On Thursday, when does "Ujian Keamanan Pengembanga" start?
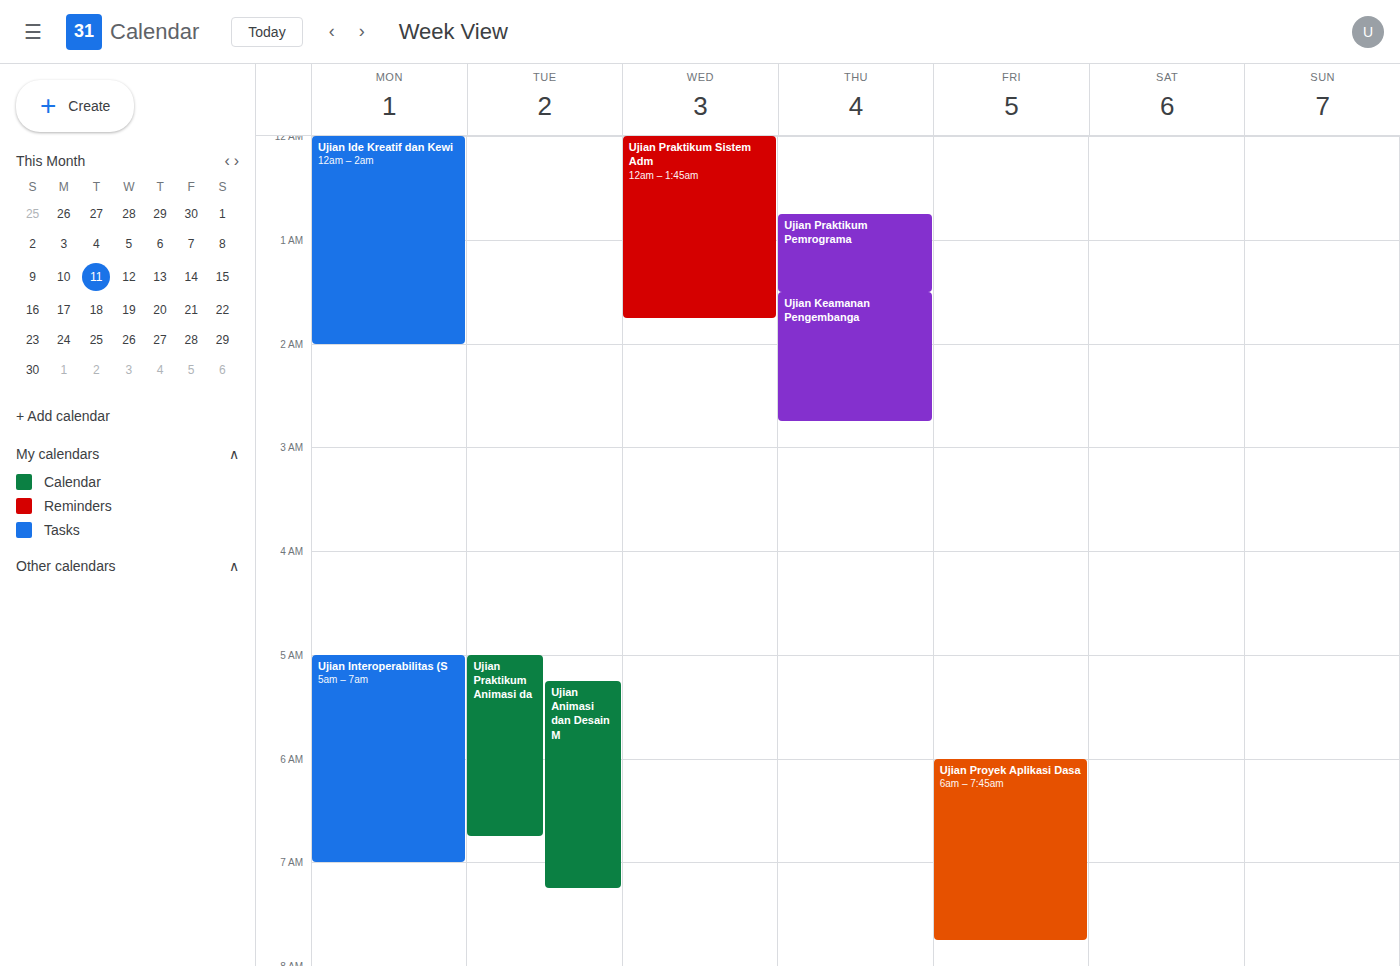
1:30 AM